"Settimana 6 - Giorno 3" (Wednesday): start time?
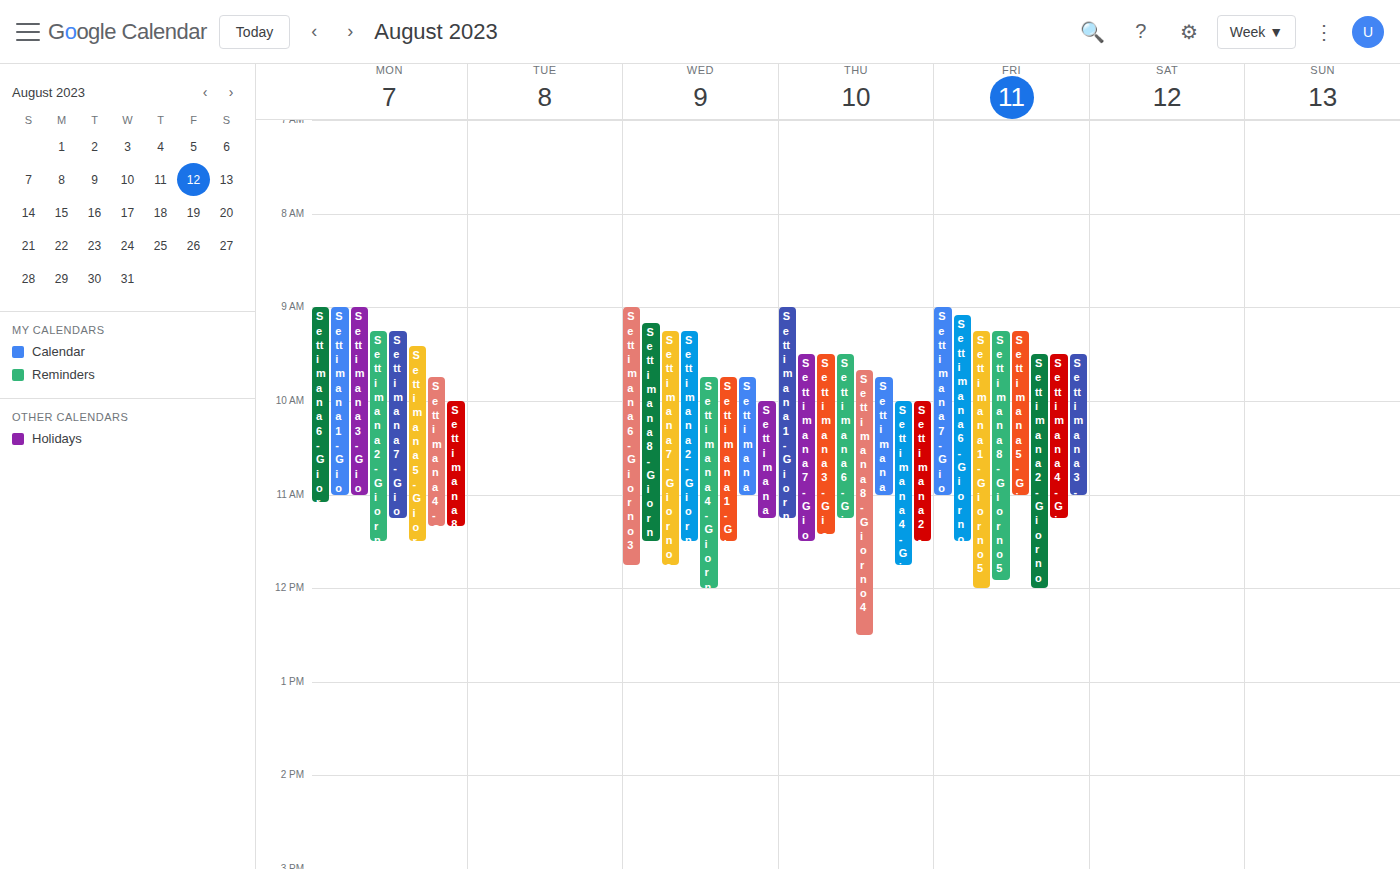
9:00 AM